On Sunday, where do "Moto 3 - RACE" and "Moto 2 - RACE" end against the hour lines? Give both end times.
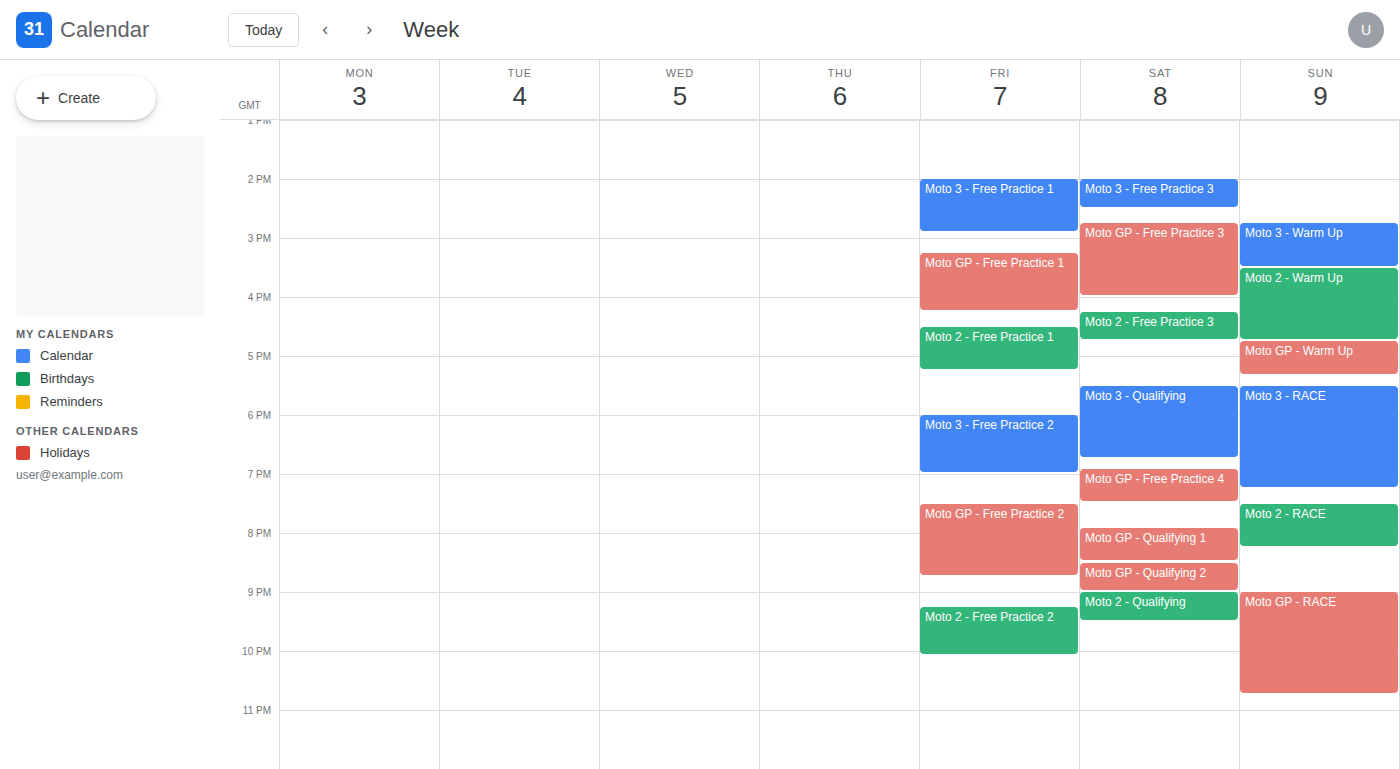
"Moto 3 - RACE": 7:15 PM, neither: a quarter of the way from the 7 PM line to the 8 PM line. "Moto 2 - RACE": 8:15 PM, neither: a quarter of the way from the 8 PM line to the 9 PM line.